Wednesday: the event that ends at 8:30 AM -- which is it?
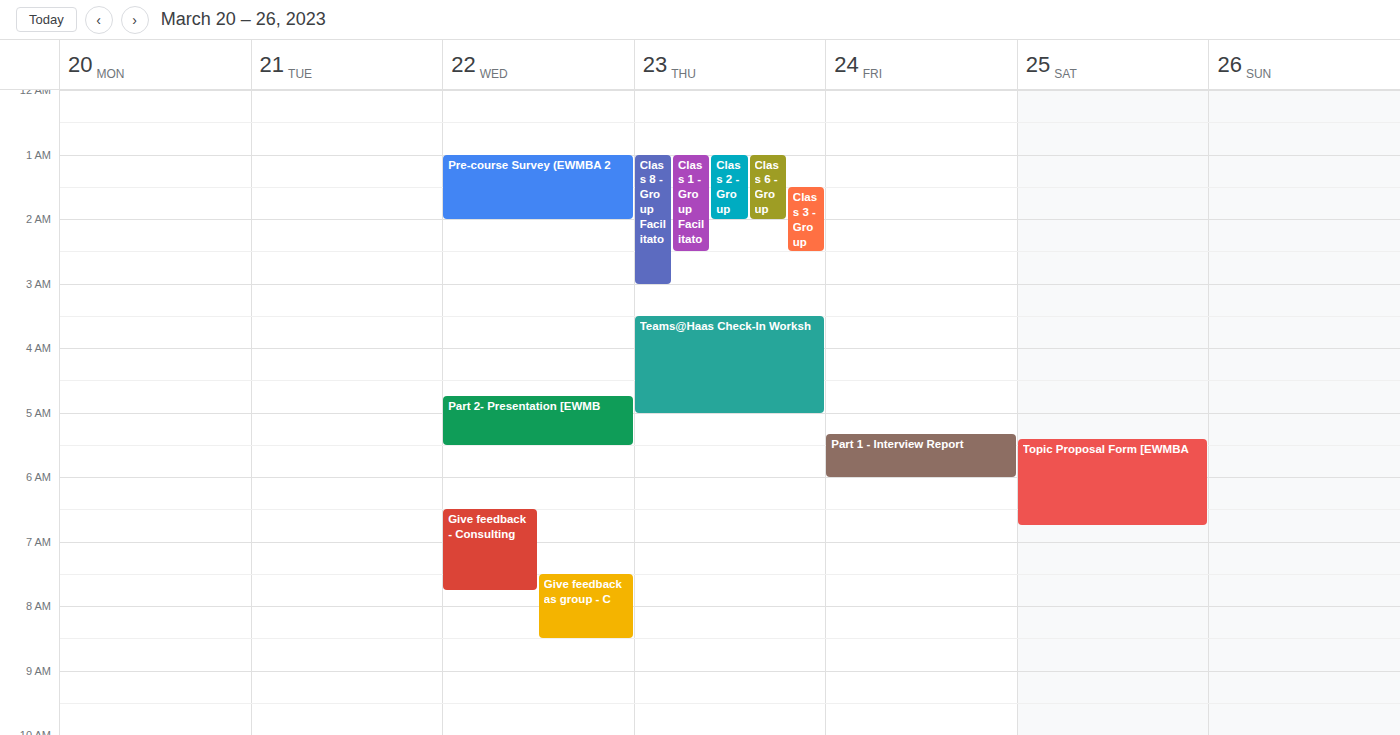
"Give feedback as group - C"